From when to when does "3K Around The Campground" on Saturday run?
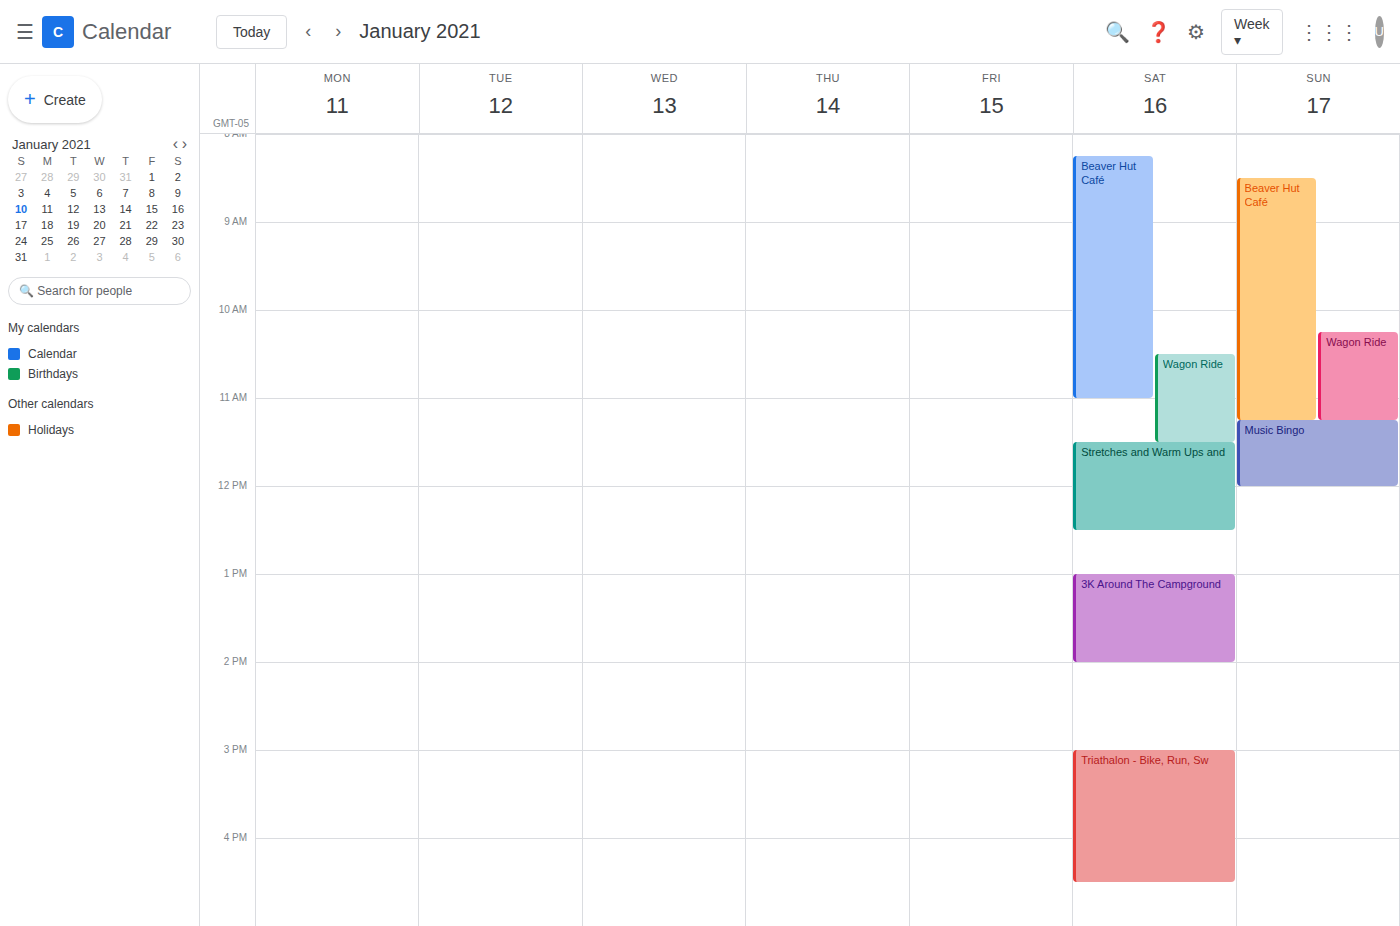
13:00 to 14:00